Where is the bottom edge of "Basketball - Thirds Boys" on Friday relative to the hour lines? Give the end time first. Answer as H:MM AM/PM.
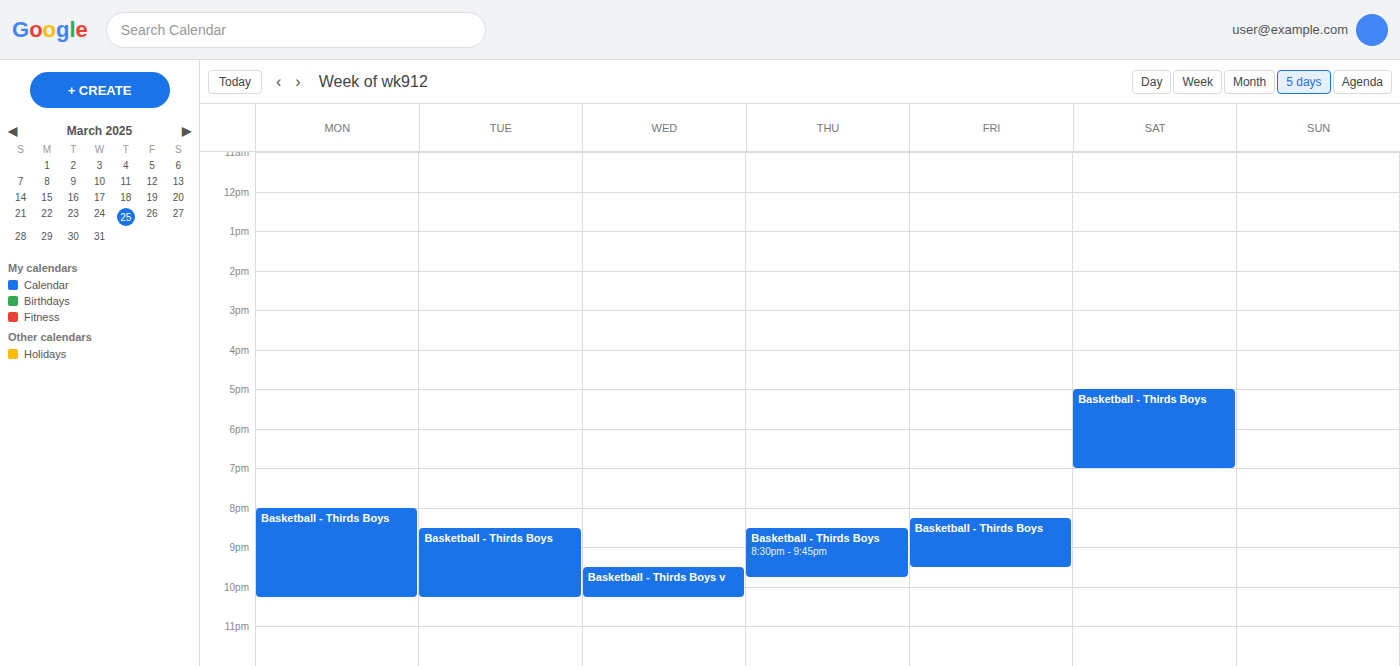
9:30 PM -- halfway between the 9 PM and 10 PM lines.